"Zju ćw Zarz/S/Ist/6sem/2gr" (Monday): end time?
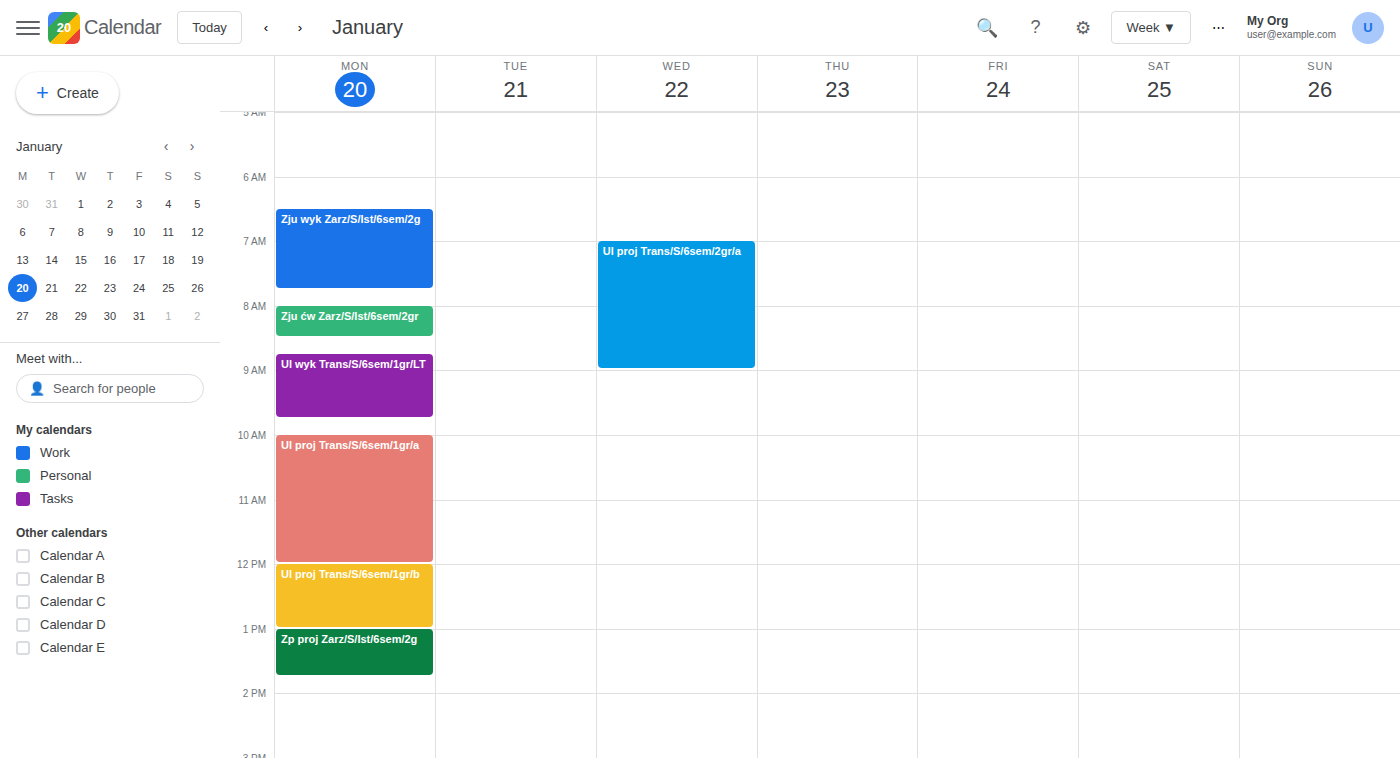
8:30 AM